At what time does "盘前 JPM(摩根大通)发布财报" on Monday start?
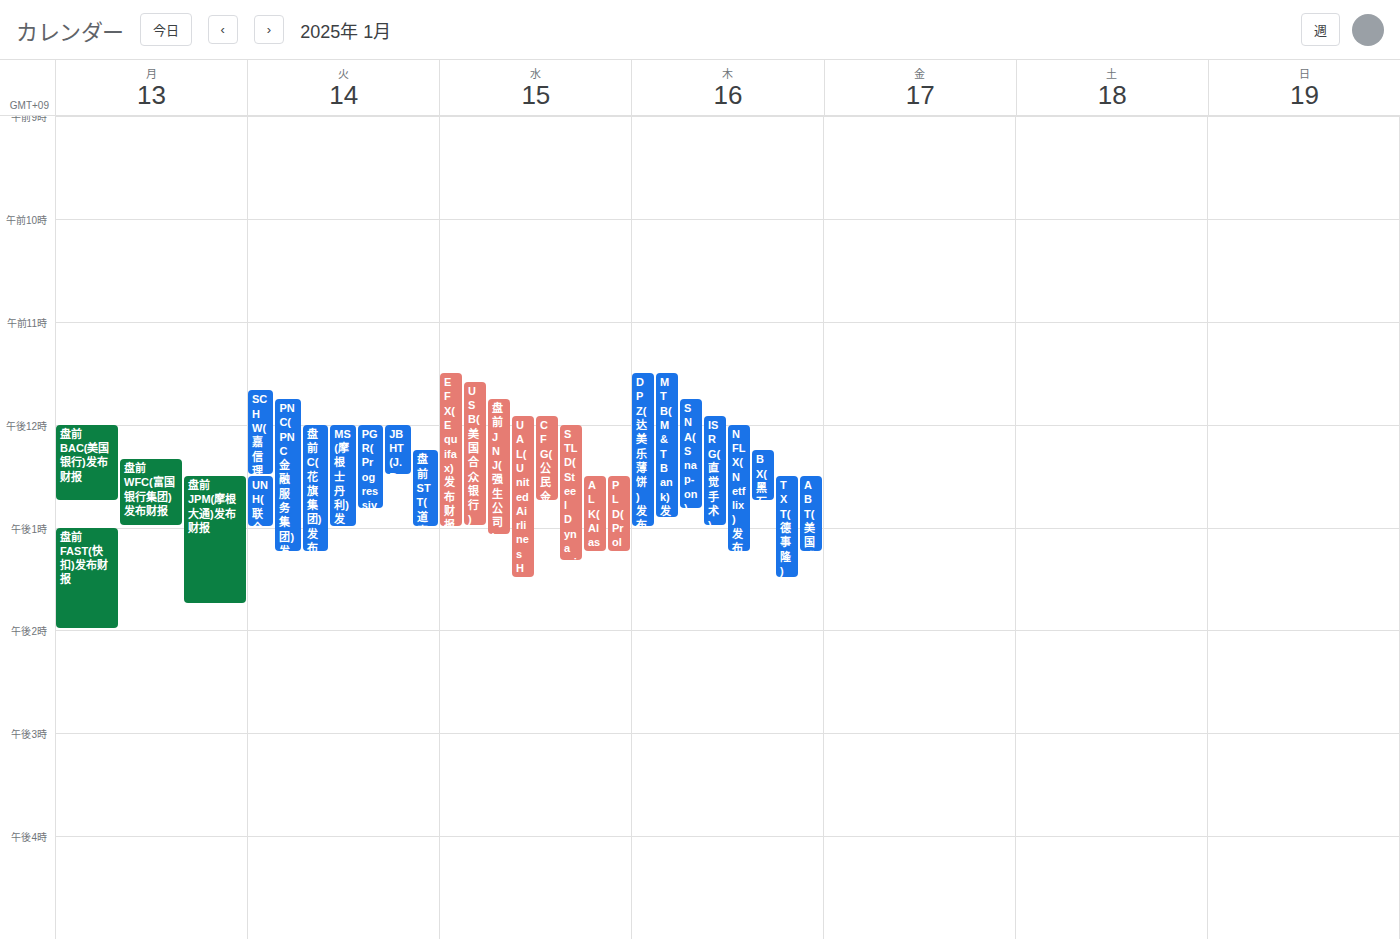
12:30 PM